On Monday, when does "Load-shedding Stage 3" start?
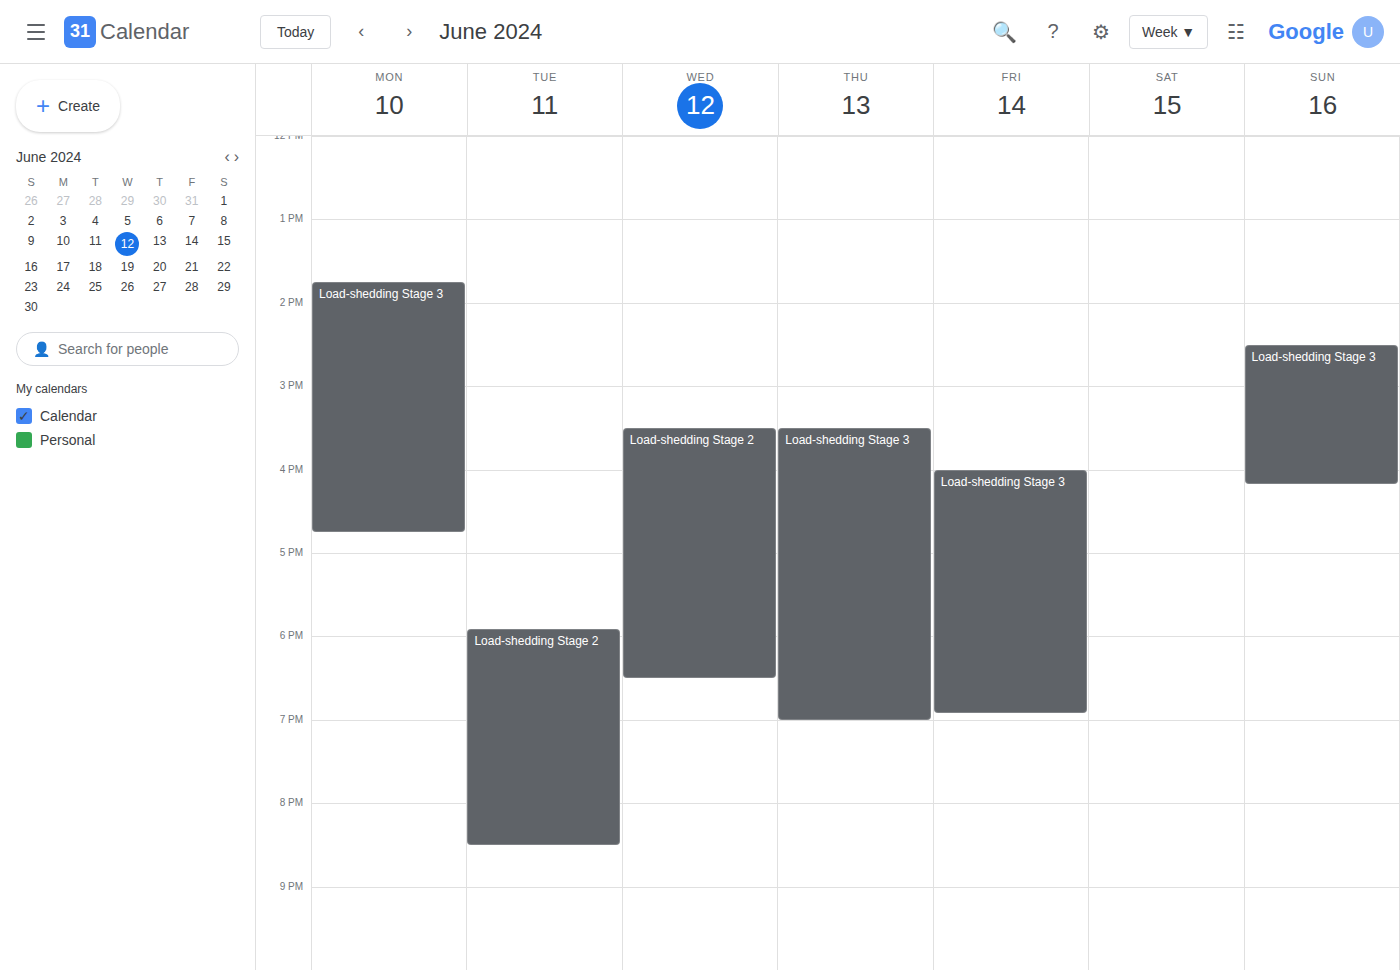
1:45 PM